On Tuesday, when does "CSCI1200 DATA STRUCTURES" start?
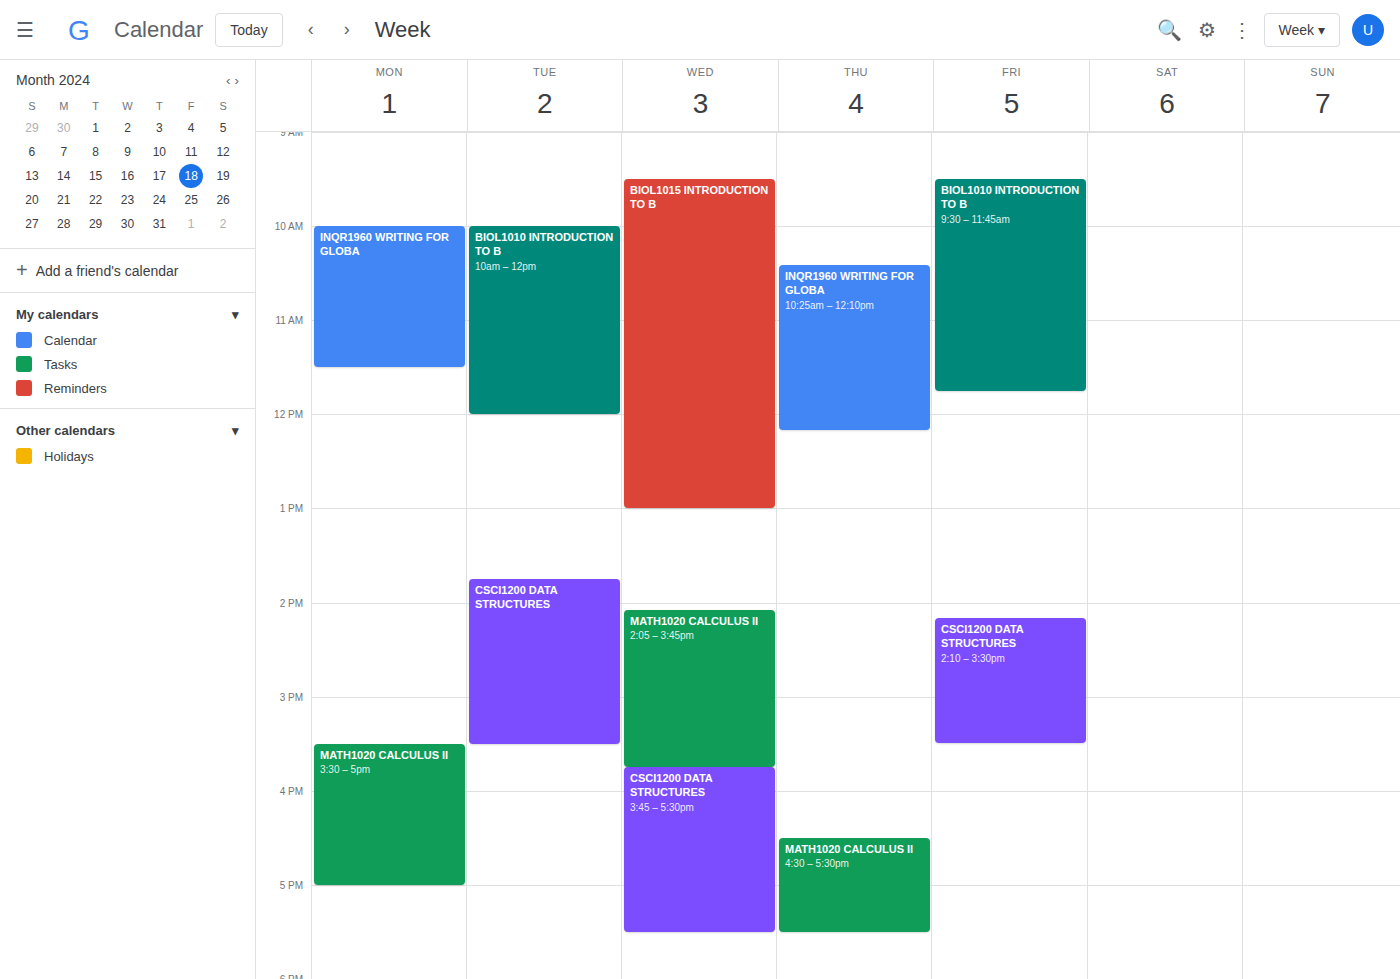
1:45 PM